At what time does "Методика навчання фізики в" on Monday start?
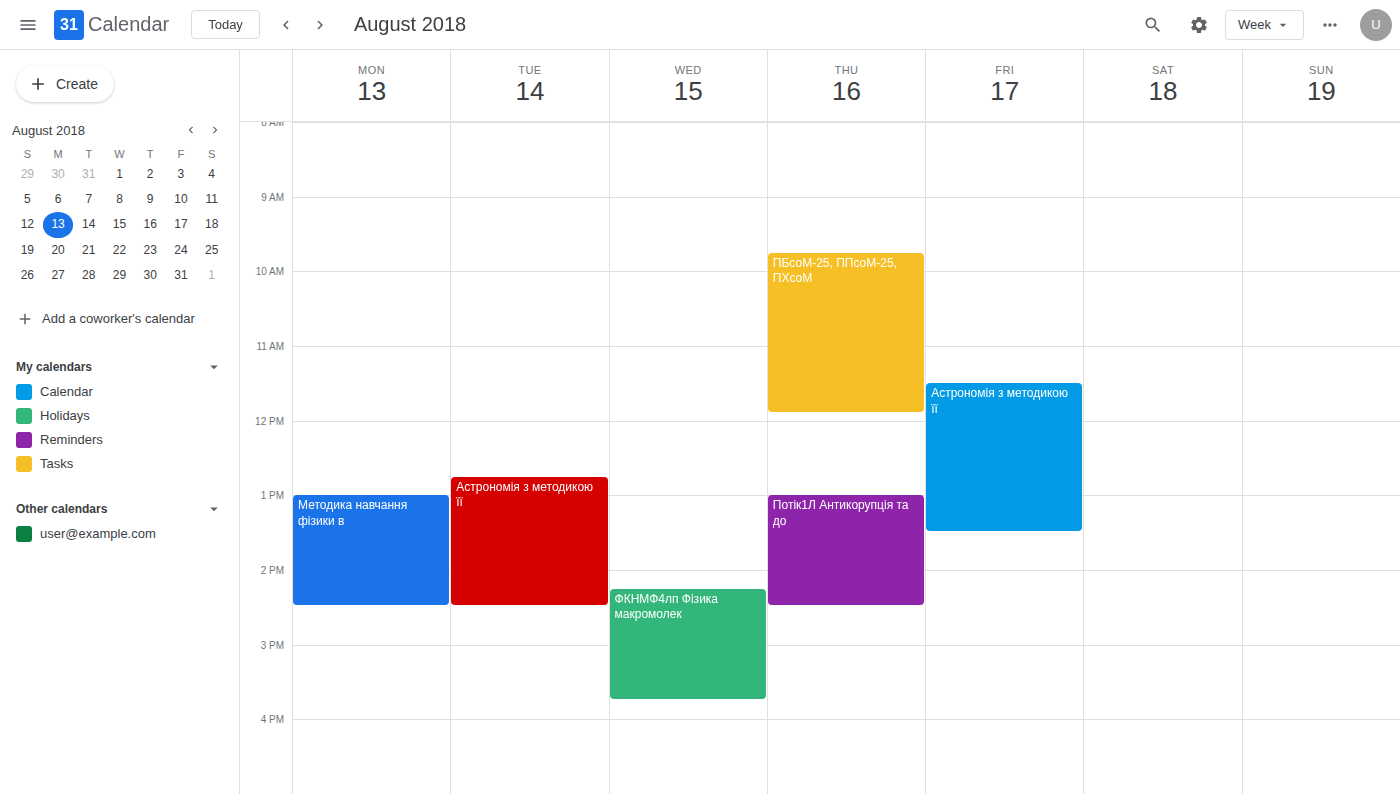
1:00 PM